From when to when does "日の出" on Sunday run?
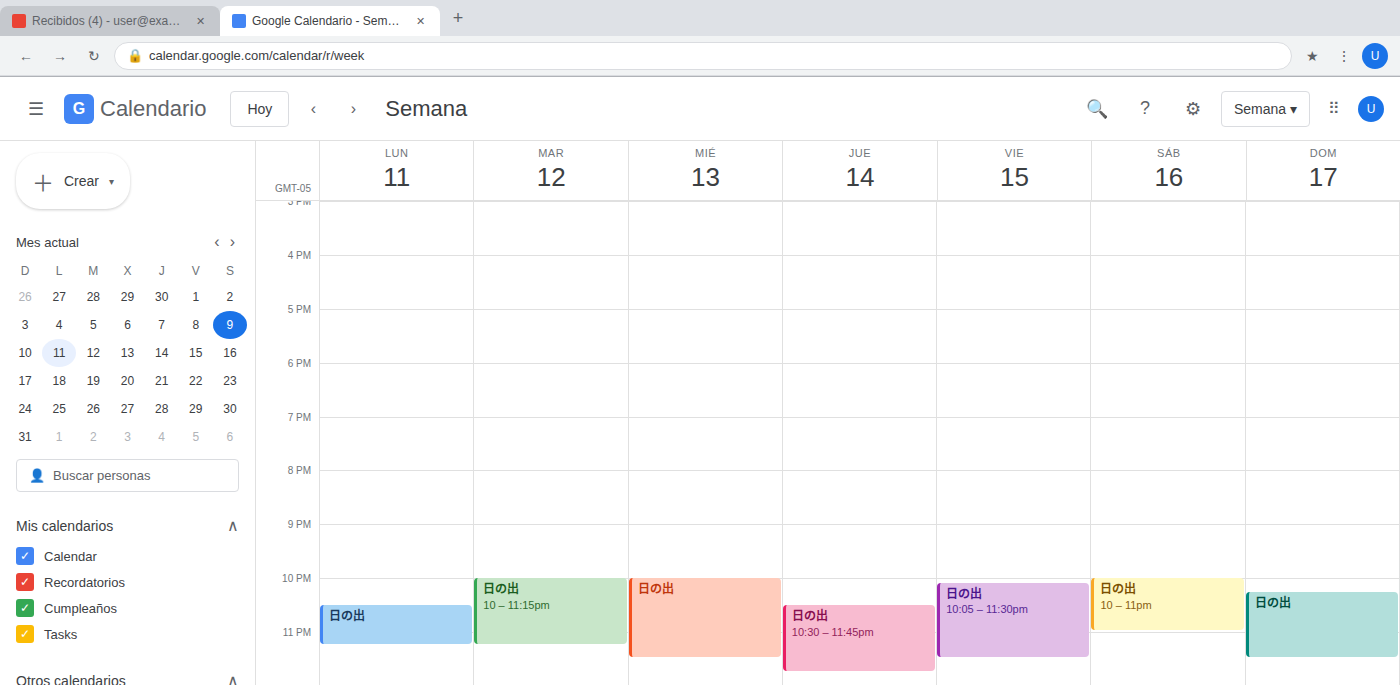
22:15 to 23:30